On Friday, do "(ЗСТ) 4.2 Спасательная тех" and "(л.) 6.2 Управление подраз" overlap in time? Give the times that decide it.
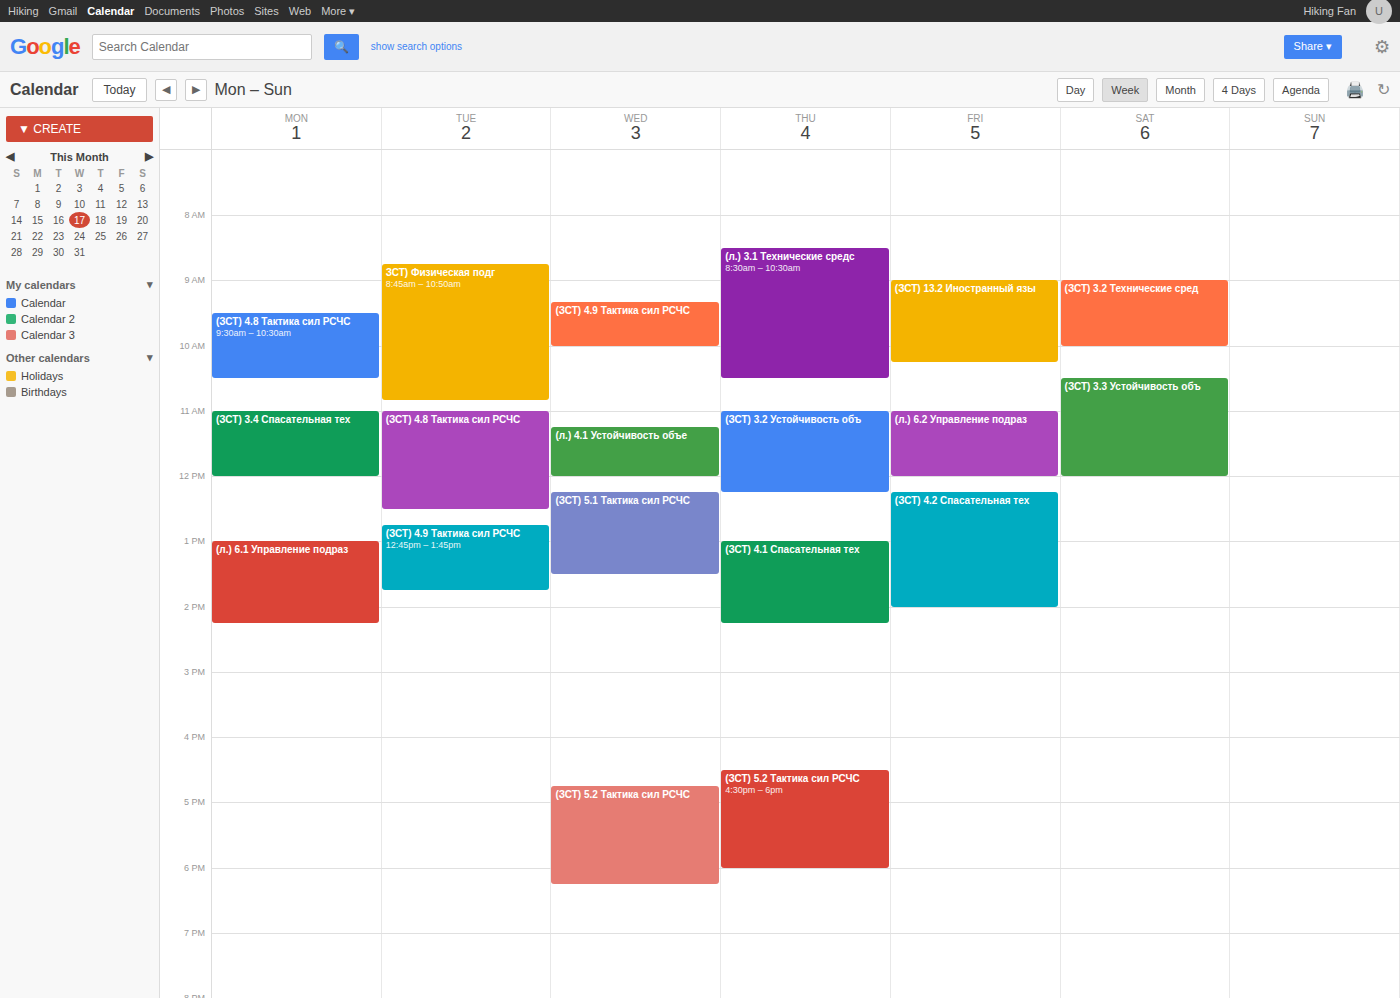
"(л.) 6.2 Управление подраз" ends at 12:00 PM and "(ЗСТ) 4.2 Спасательная тех" starts at 12:15 PM -- no overlap.